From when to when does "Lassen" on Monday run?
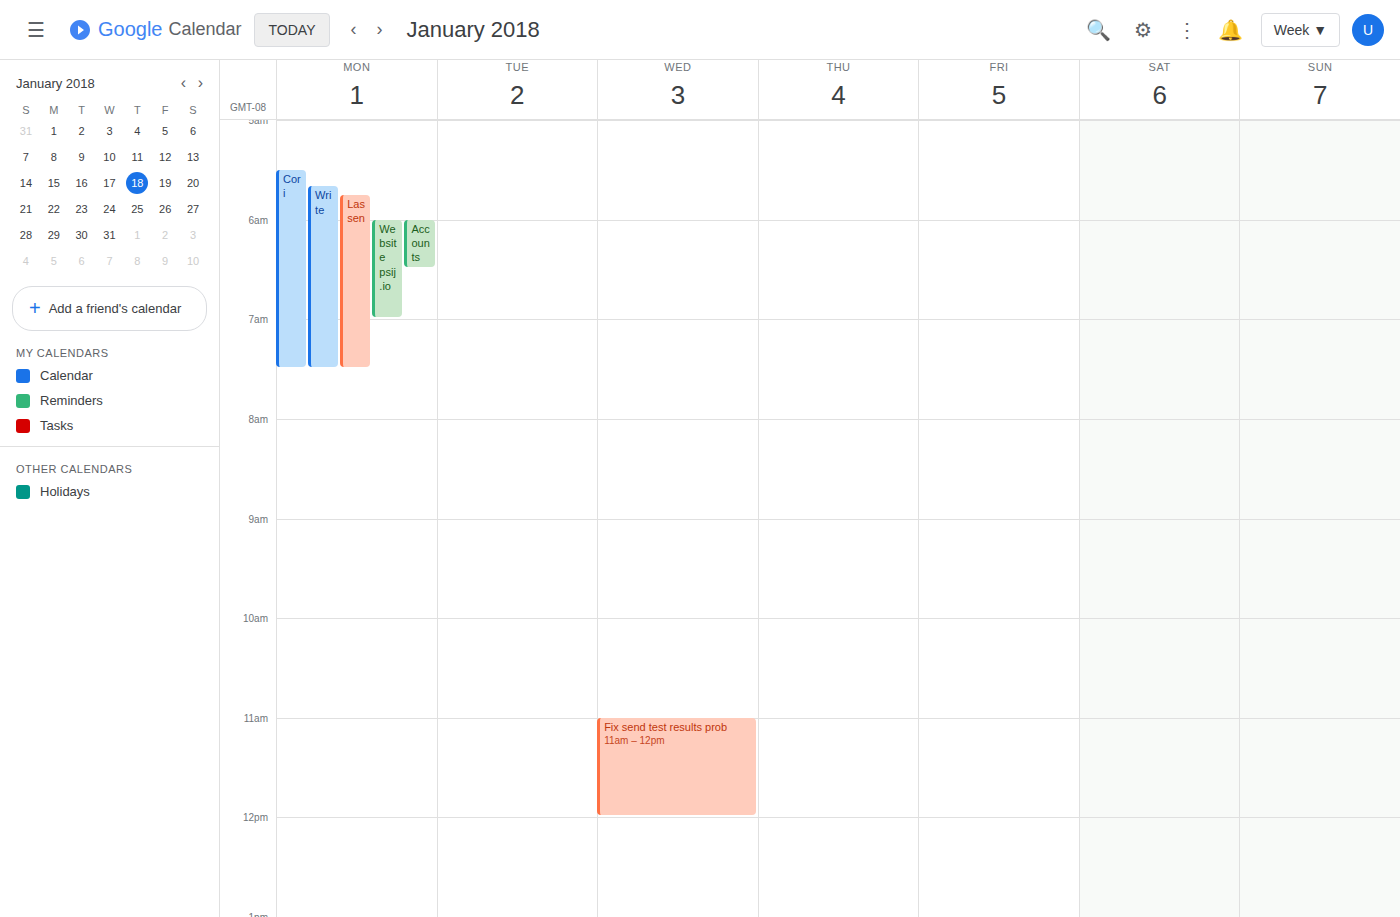
05:45 to 07:30